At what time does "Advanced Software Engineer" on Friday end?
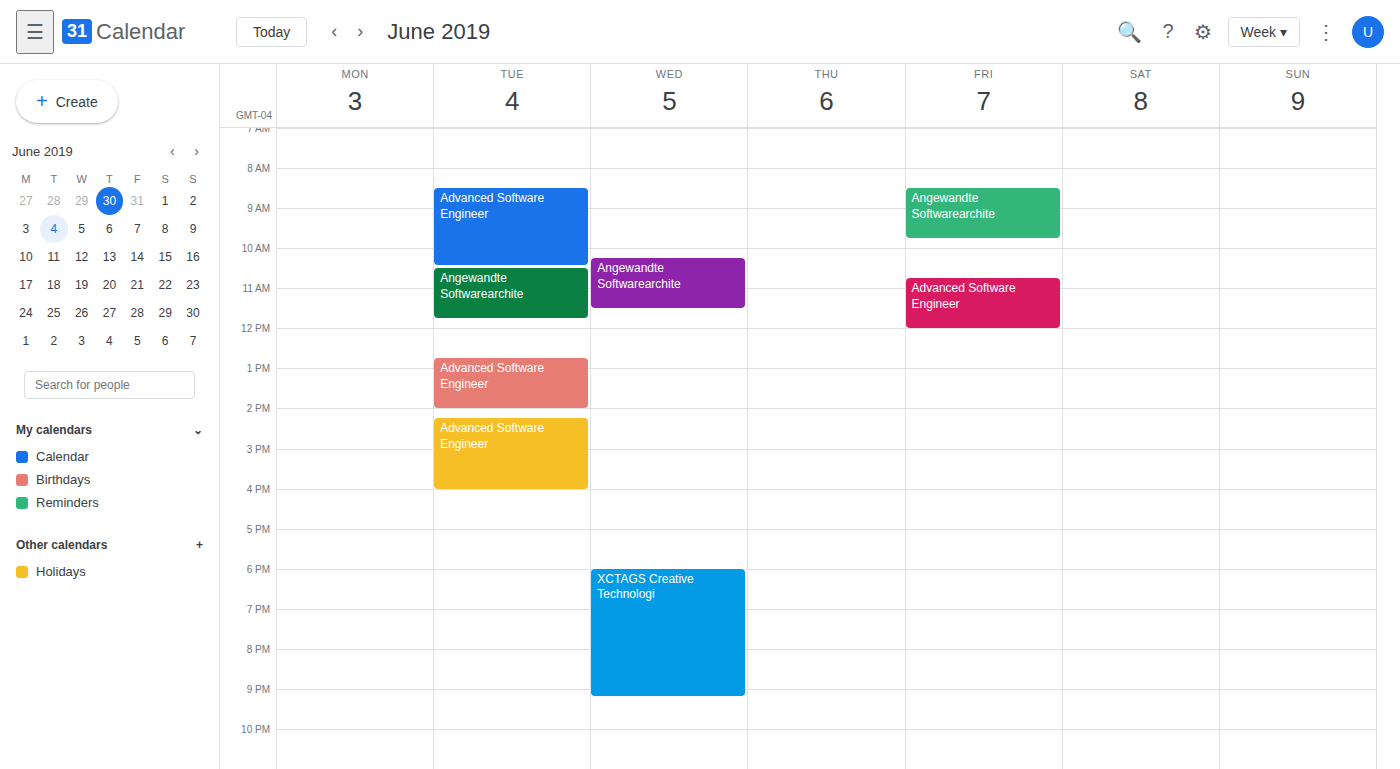
12:00 PM